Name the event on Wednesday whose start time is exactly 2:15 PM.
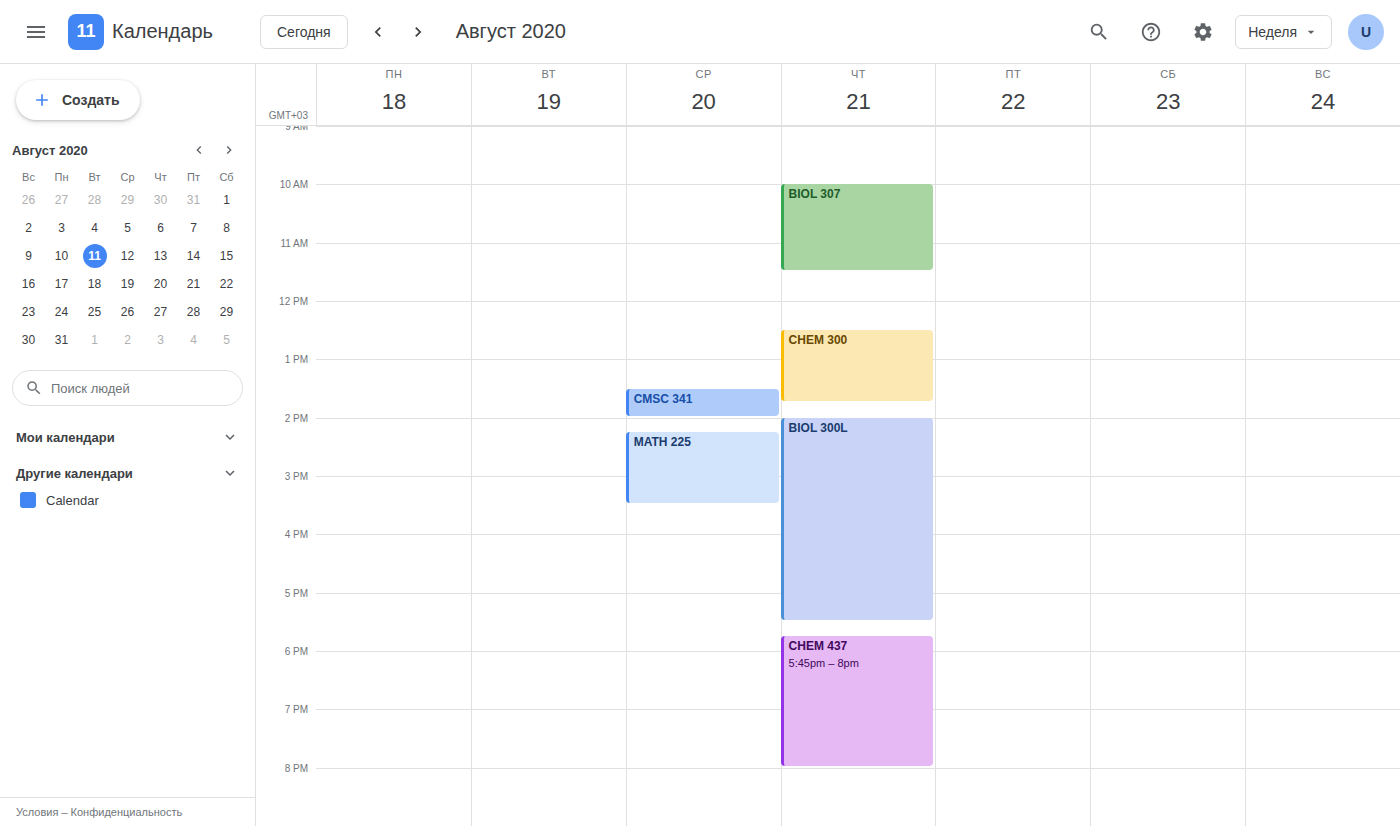
"MATH 225"